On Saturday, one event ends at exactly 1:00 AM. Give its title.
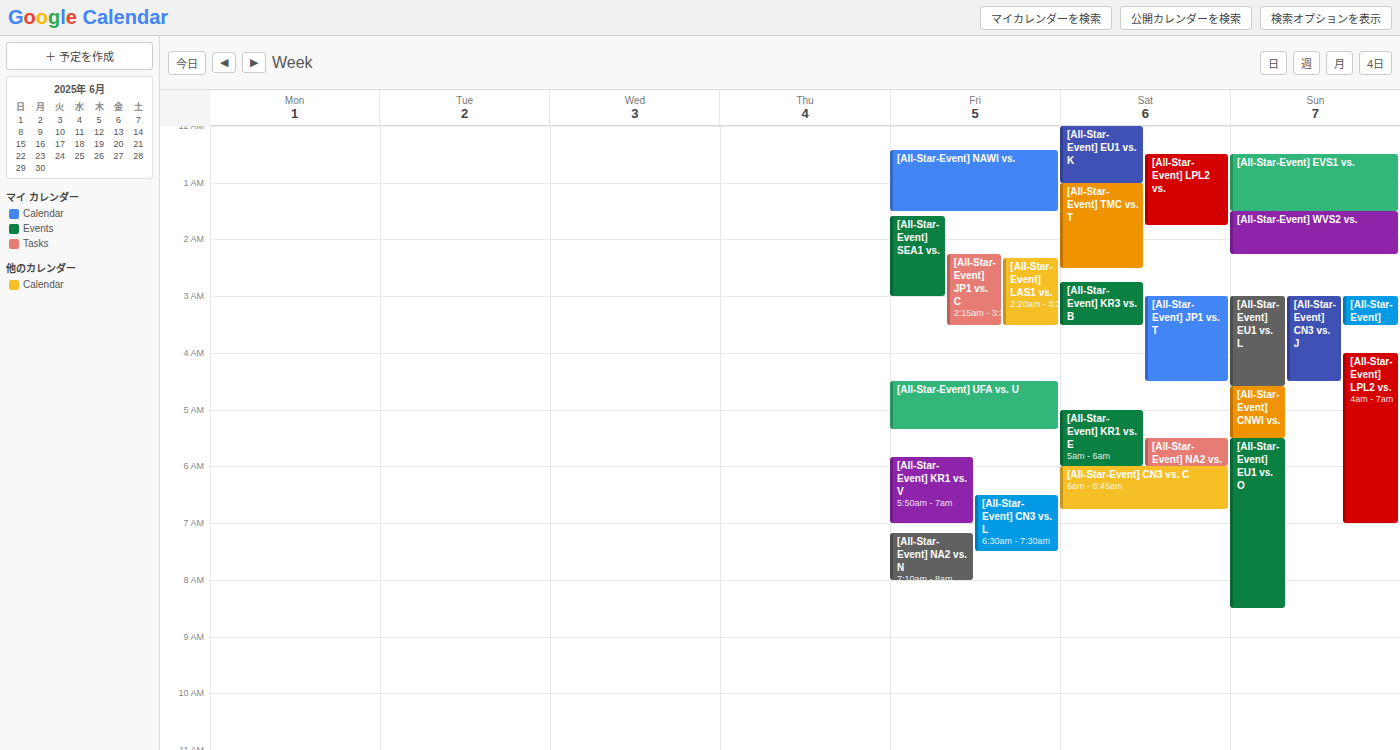
"[All-Star-Event] EU1 vs. K"